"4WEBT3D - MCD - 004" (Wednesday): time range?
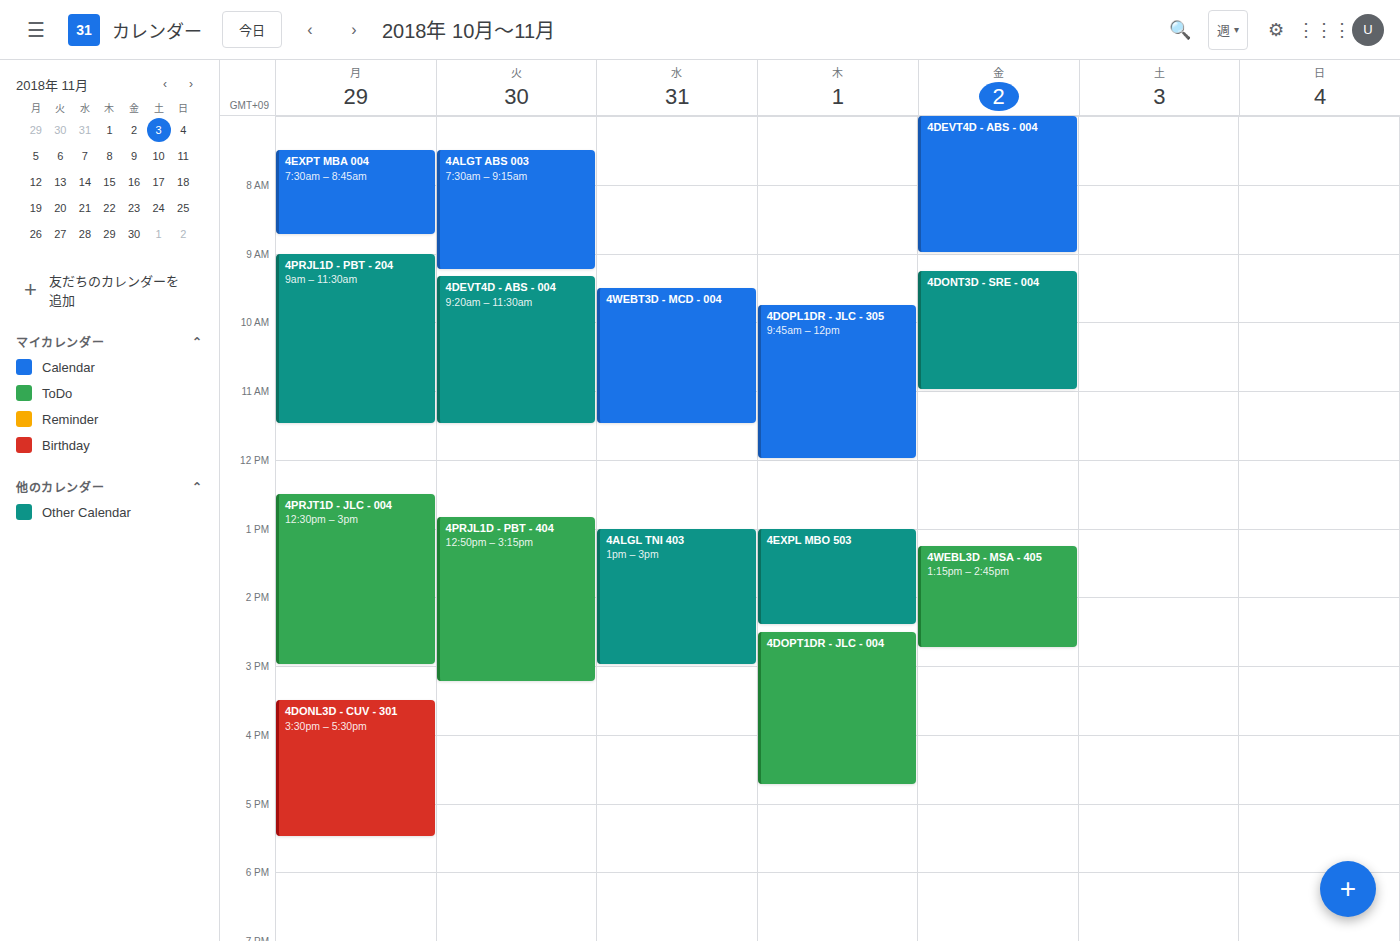
9:30 AM to 11:30 AM